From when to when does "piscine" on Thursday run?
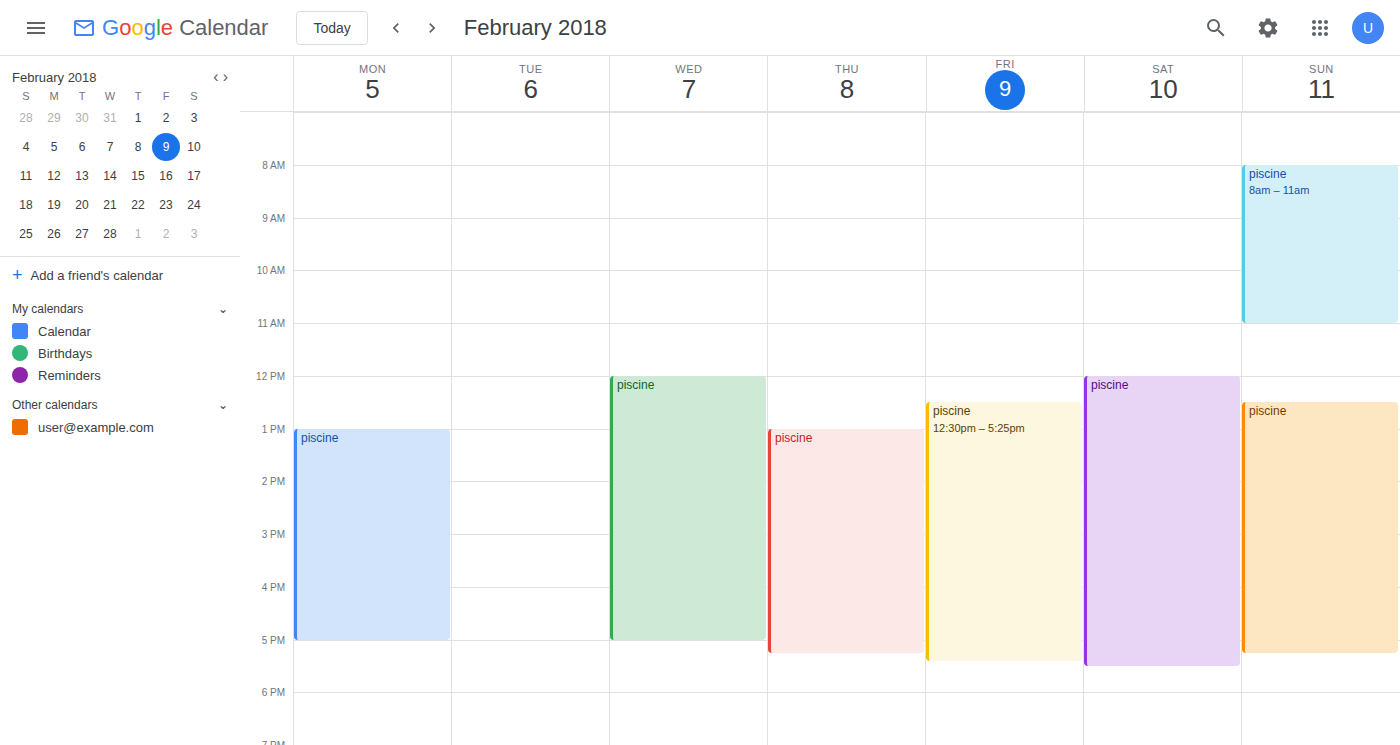
1:00 PM to 5:15 PM